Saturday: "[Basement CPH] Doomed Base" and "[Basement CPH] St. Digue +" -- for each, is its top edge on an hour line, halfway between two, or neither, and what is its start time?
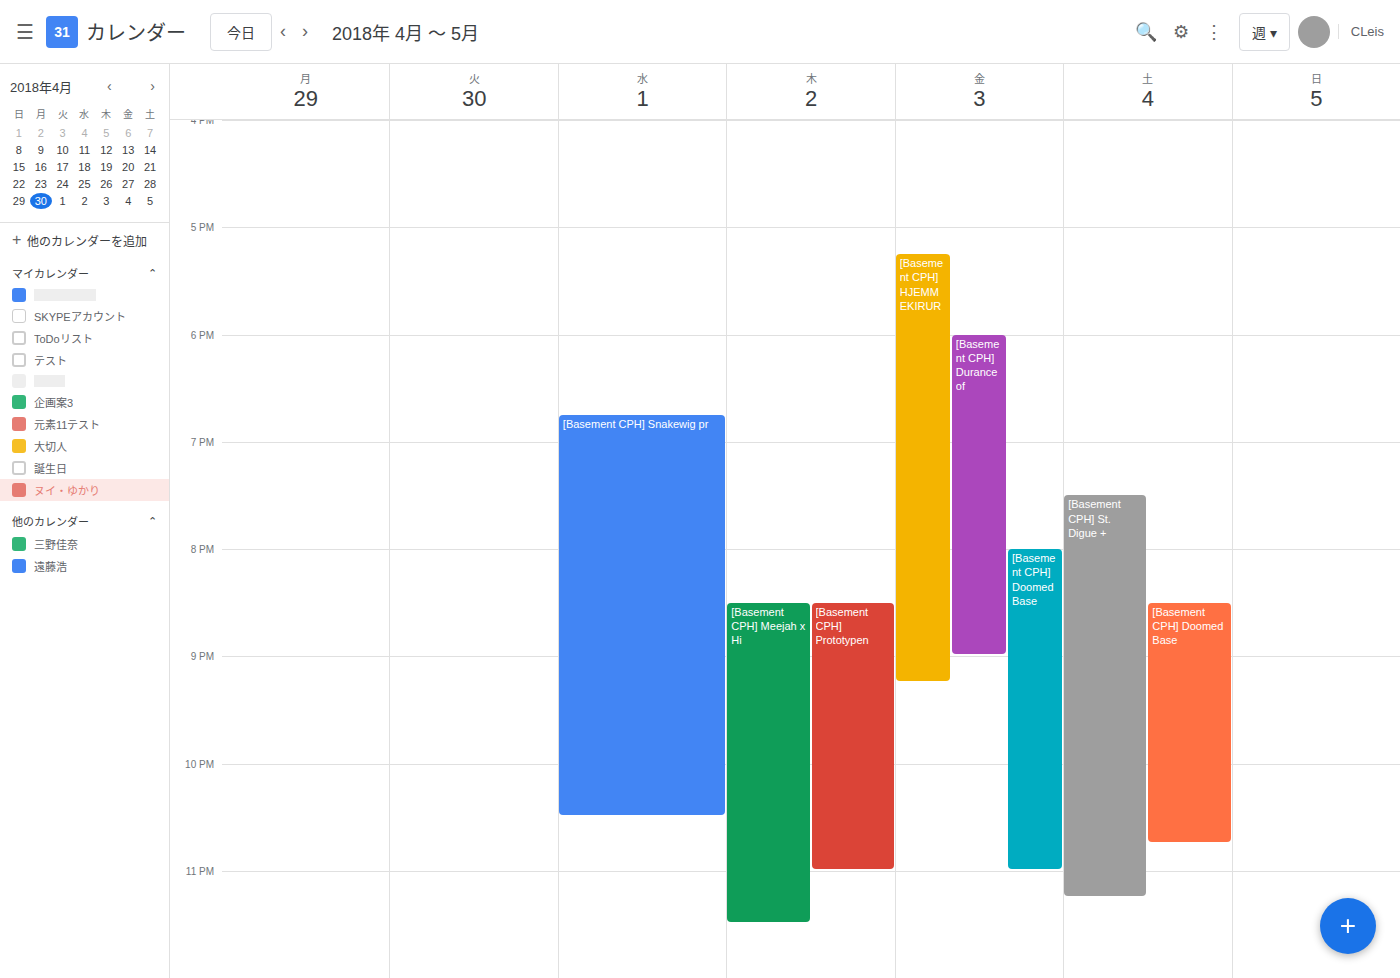
"[Basement CPH] Doomed Base": 8:30 PM, halfway between the 8 PM and 9 PM lines. "[Basement CPH] St. Digue +": 7:30 PM, halfway between the 7 PM and 8 PM lines.